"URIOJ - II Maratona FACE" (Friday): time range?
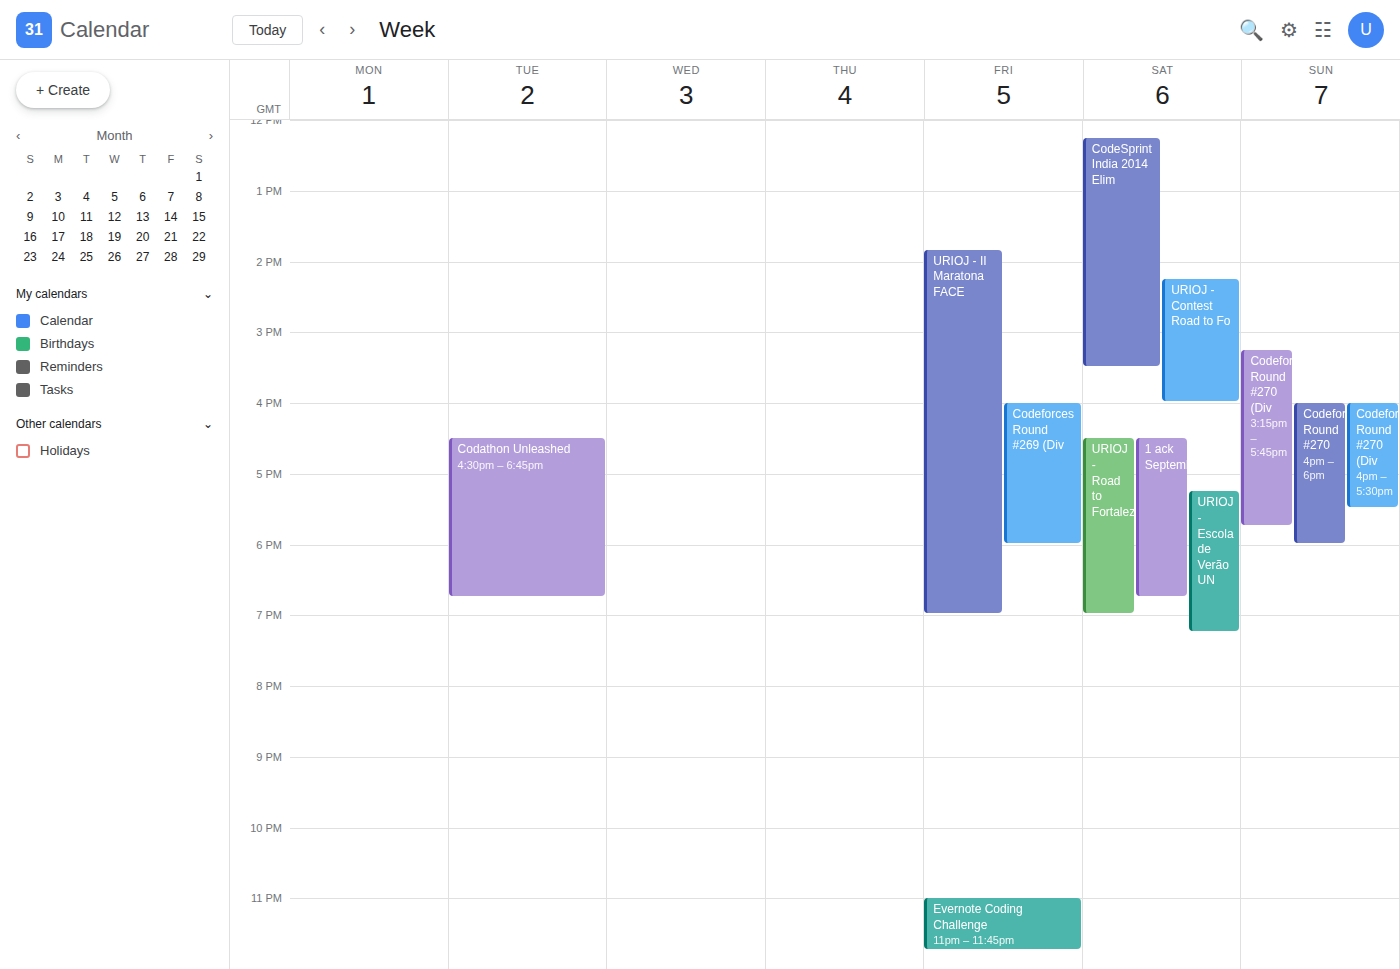
1:50 PM to 7:00 PM